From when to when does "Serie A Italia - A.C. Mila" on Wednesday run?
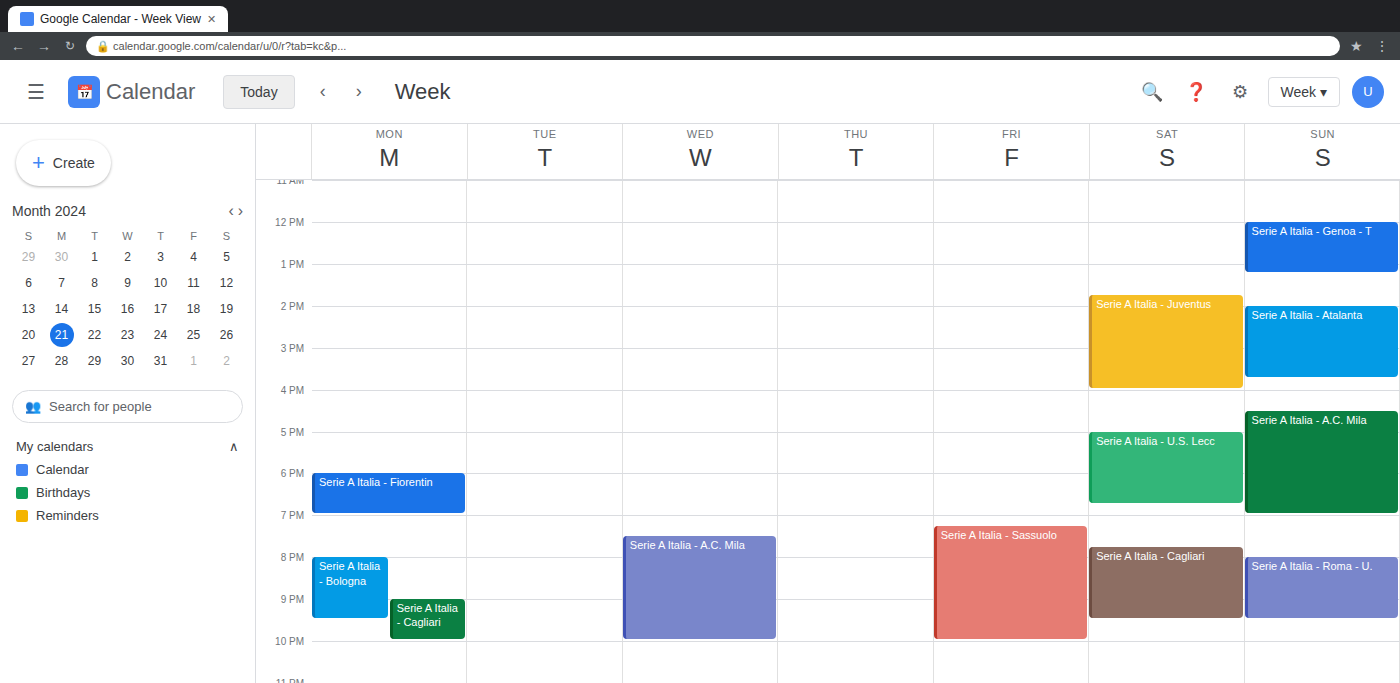
7:30 PM to 10:00 PM